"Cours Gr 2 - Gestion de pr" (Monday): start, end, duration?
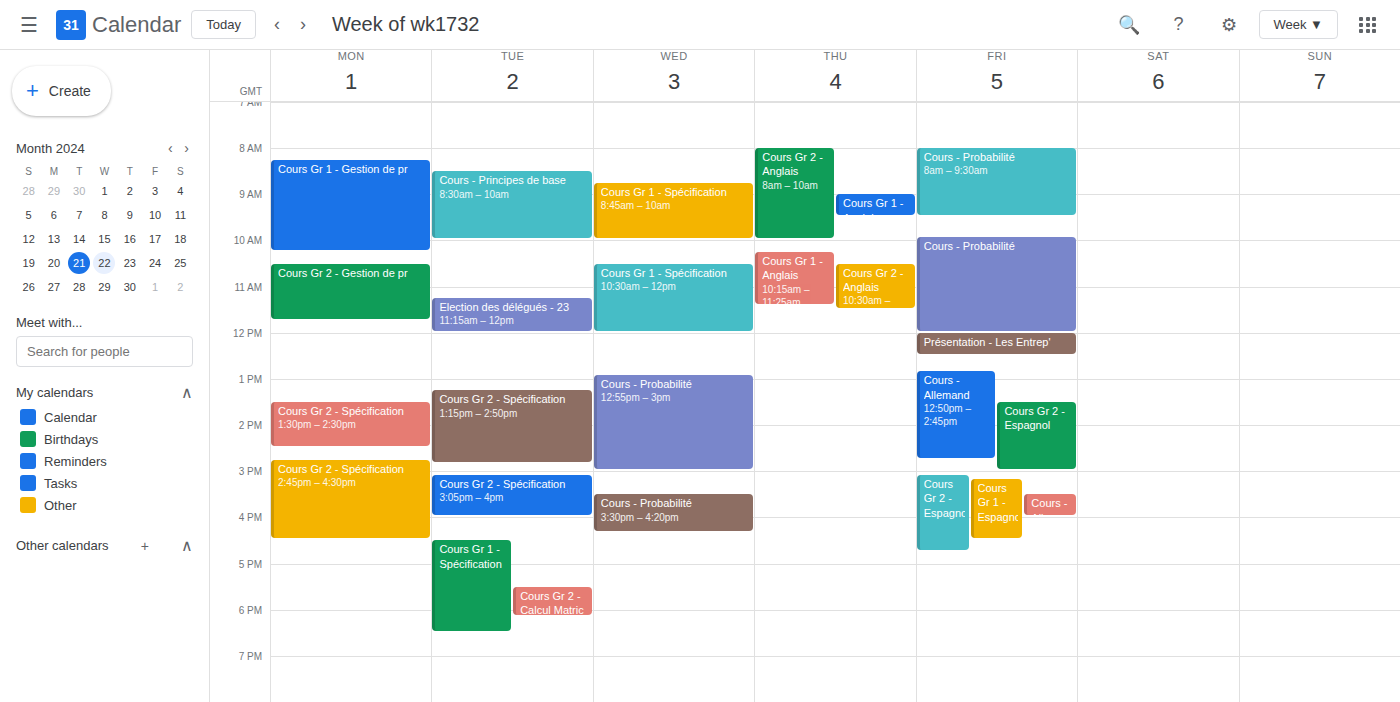
10:30 AM to 11:45 AM, 1 hour 15 minutes